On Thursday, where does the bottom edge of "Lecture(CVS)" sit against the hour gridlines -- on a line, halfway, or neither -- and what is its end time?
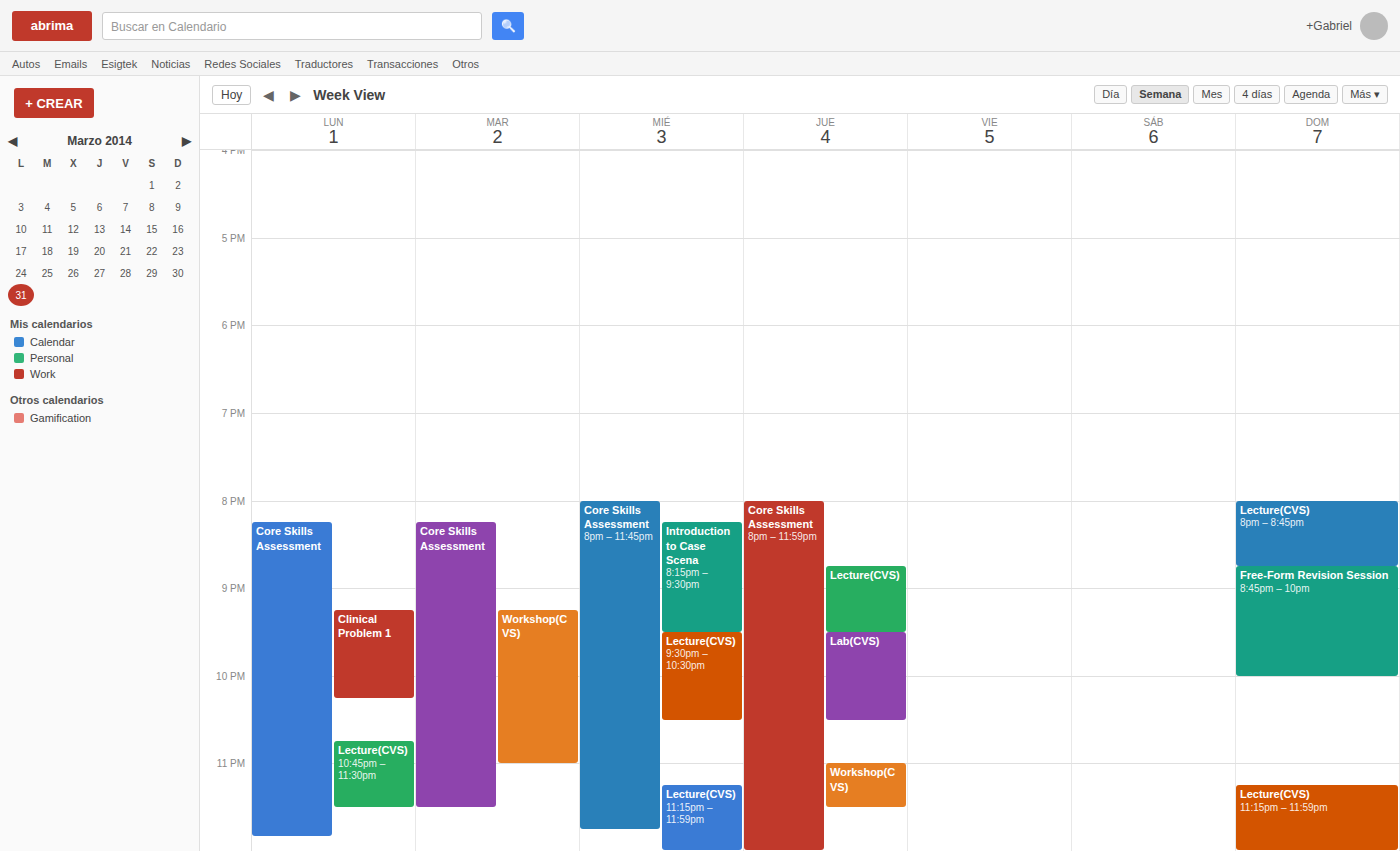
9:30 PM -- halfway between the 9 PM and 10 PM lines.